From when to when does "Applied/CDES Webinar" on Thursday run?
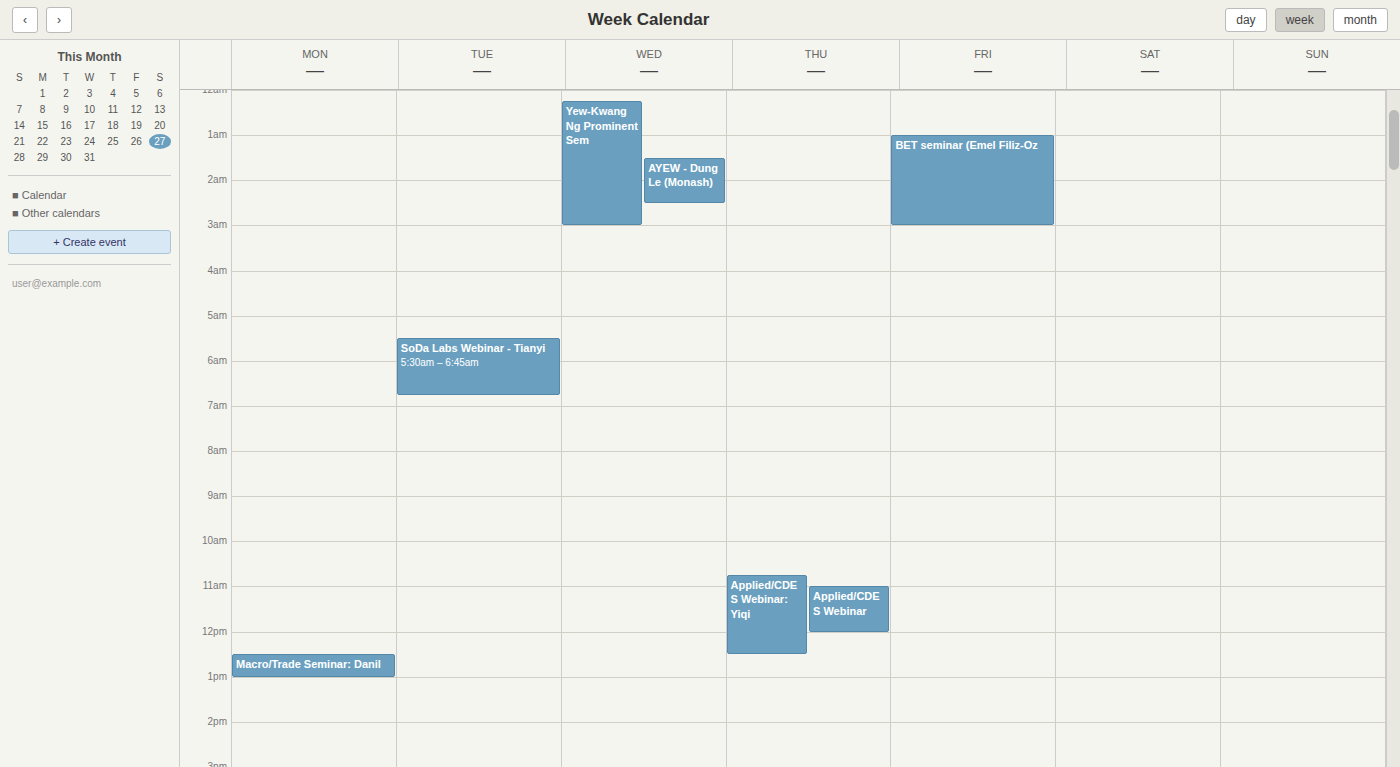
11:00 AM to 12:00 PM